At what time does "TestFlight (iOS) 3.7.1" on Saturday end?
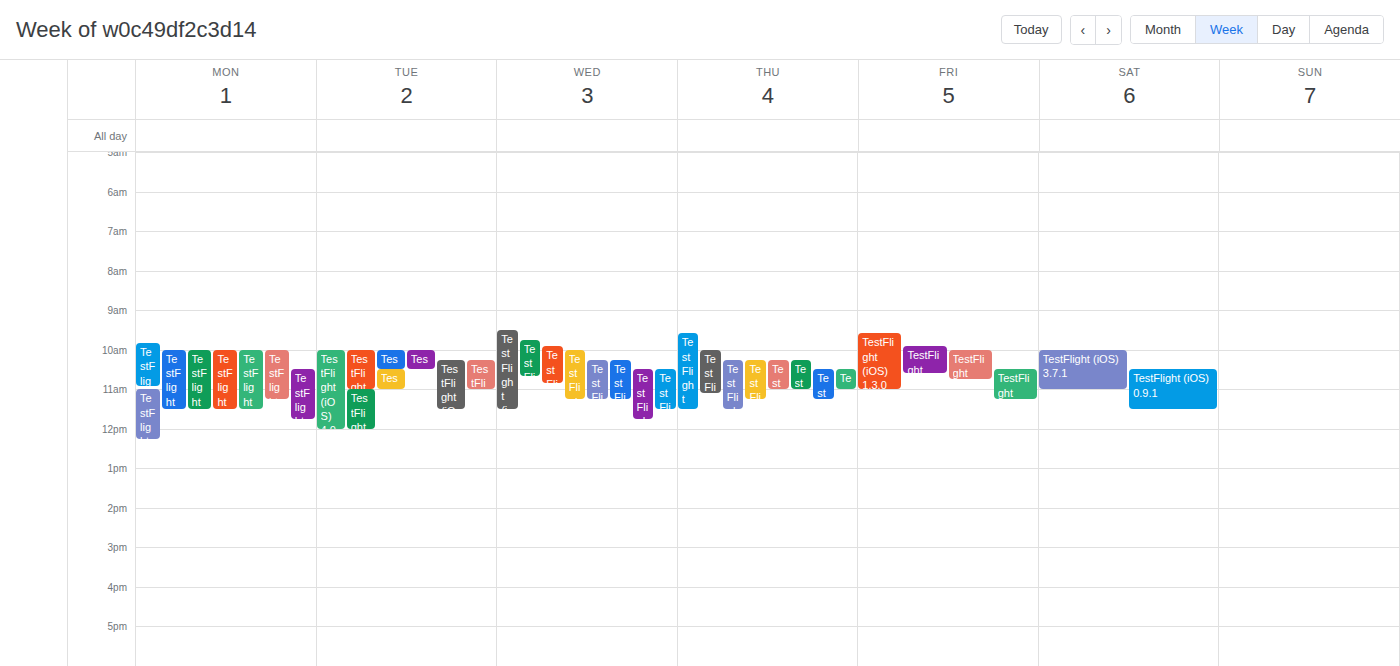
11:00